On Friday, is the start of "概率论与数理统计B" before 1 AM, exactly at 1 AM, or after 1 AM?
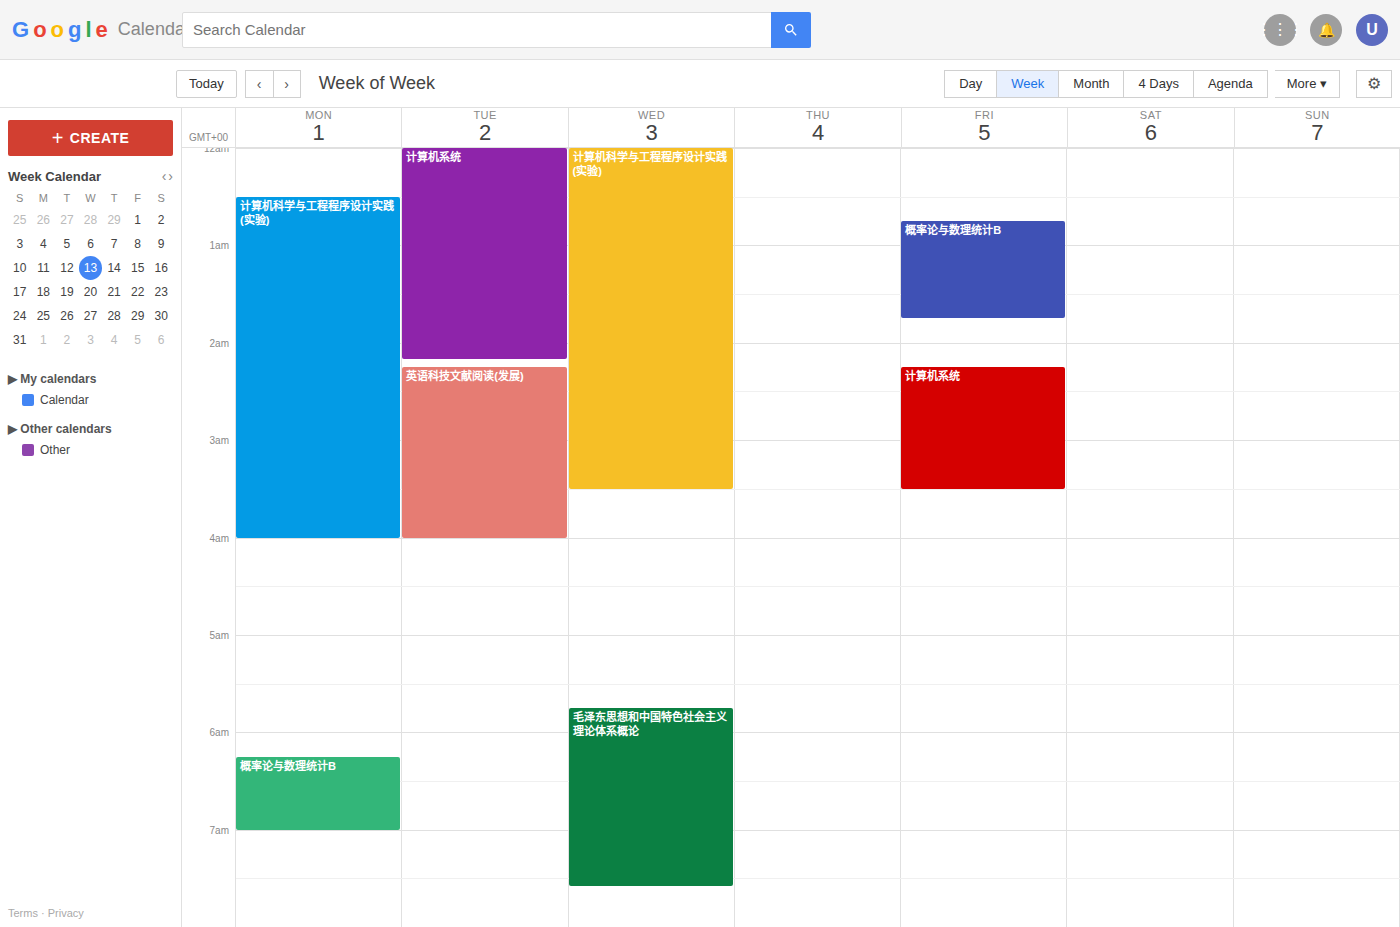
12:45 AM -- before 1 AM, 15 minutes above the 1 AM line.